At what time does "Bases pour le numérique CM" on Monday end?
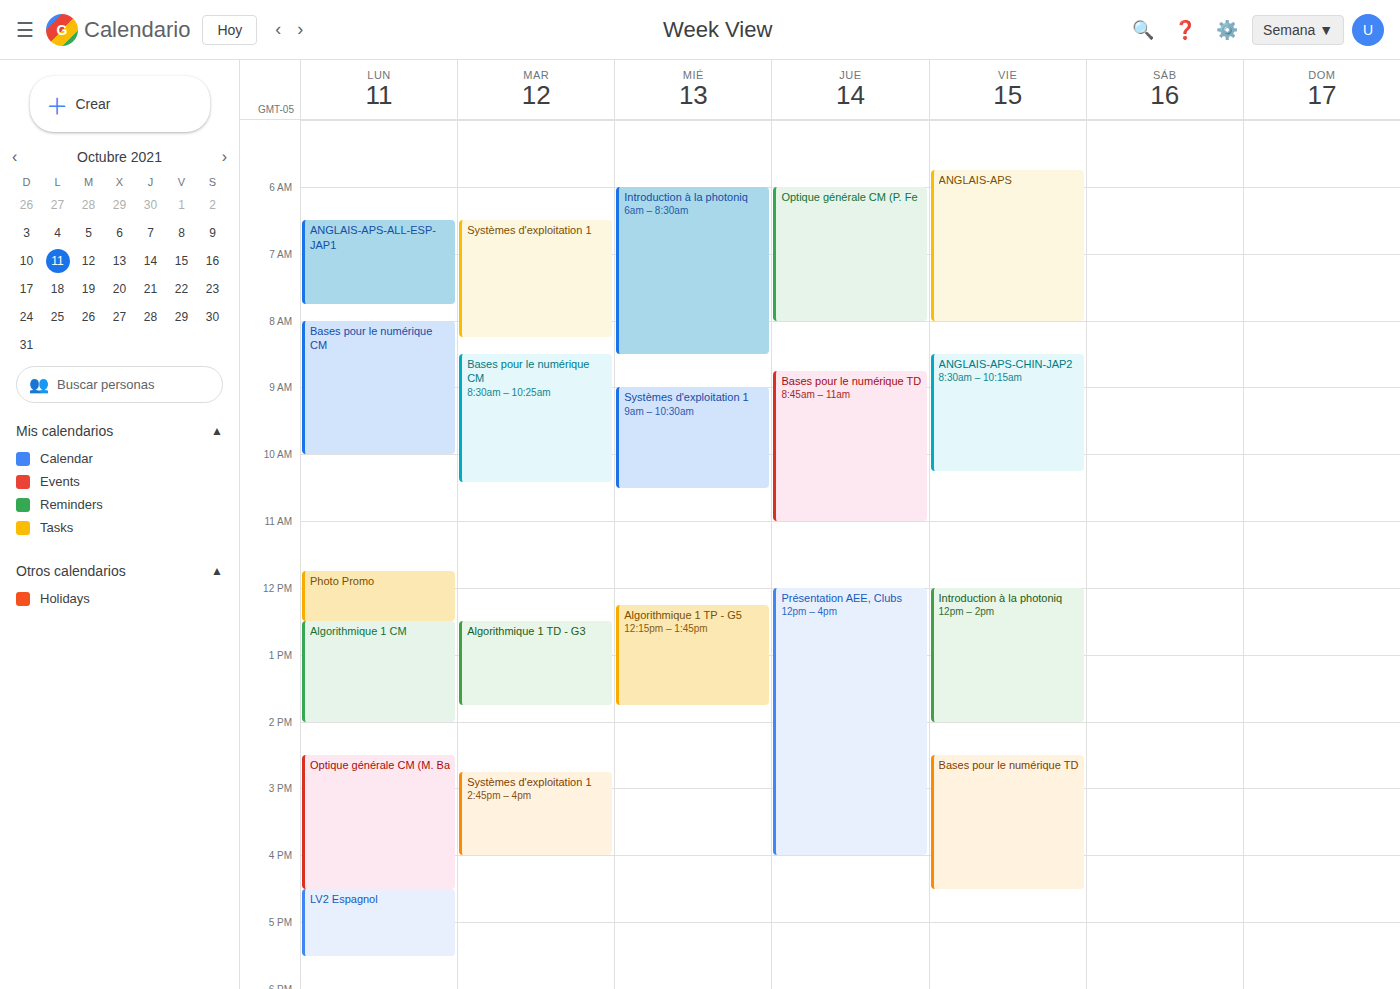
10:00 AM